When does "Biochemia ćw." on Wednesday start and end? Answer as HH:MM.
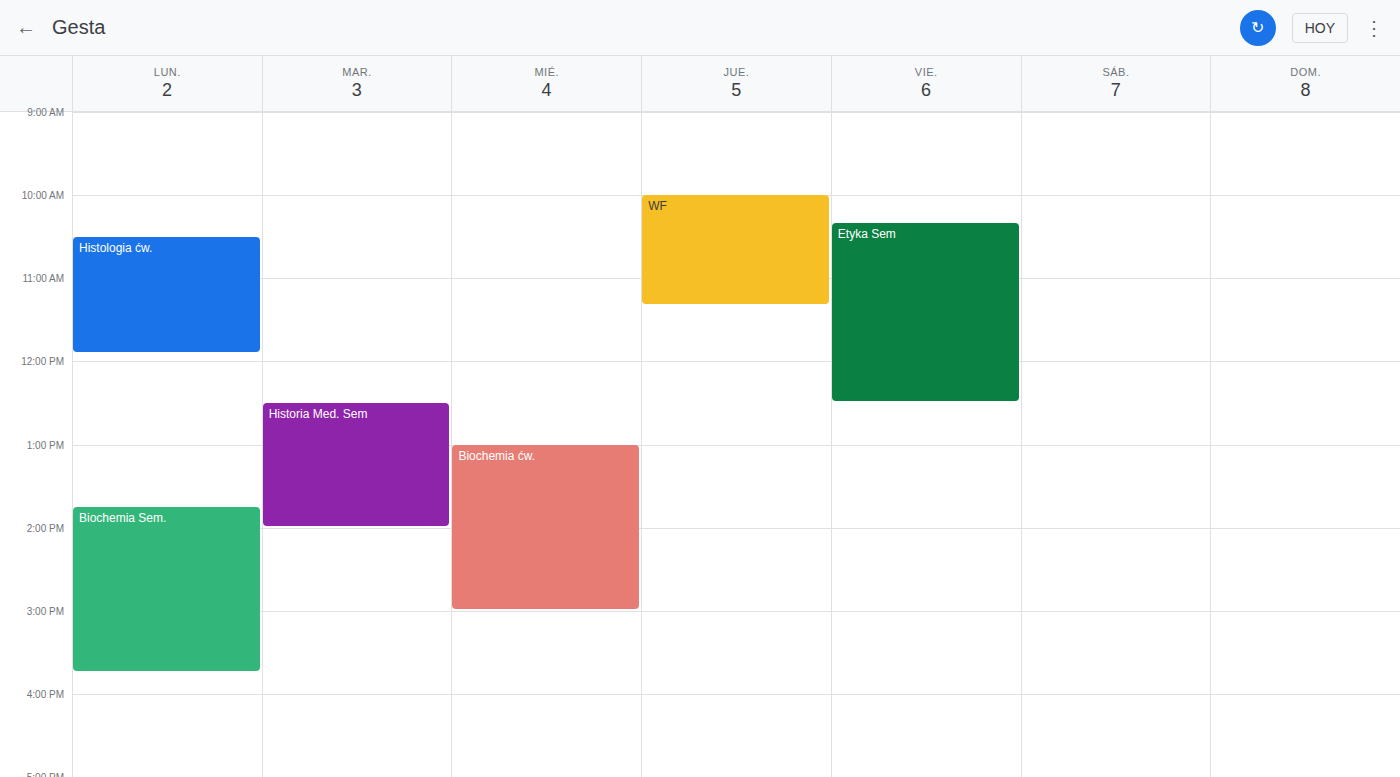
13:00 to 15:00